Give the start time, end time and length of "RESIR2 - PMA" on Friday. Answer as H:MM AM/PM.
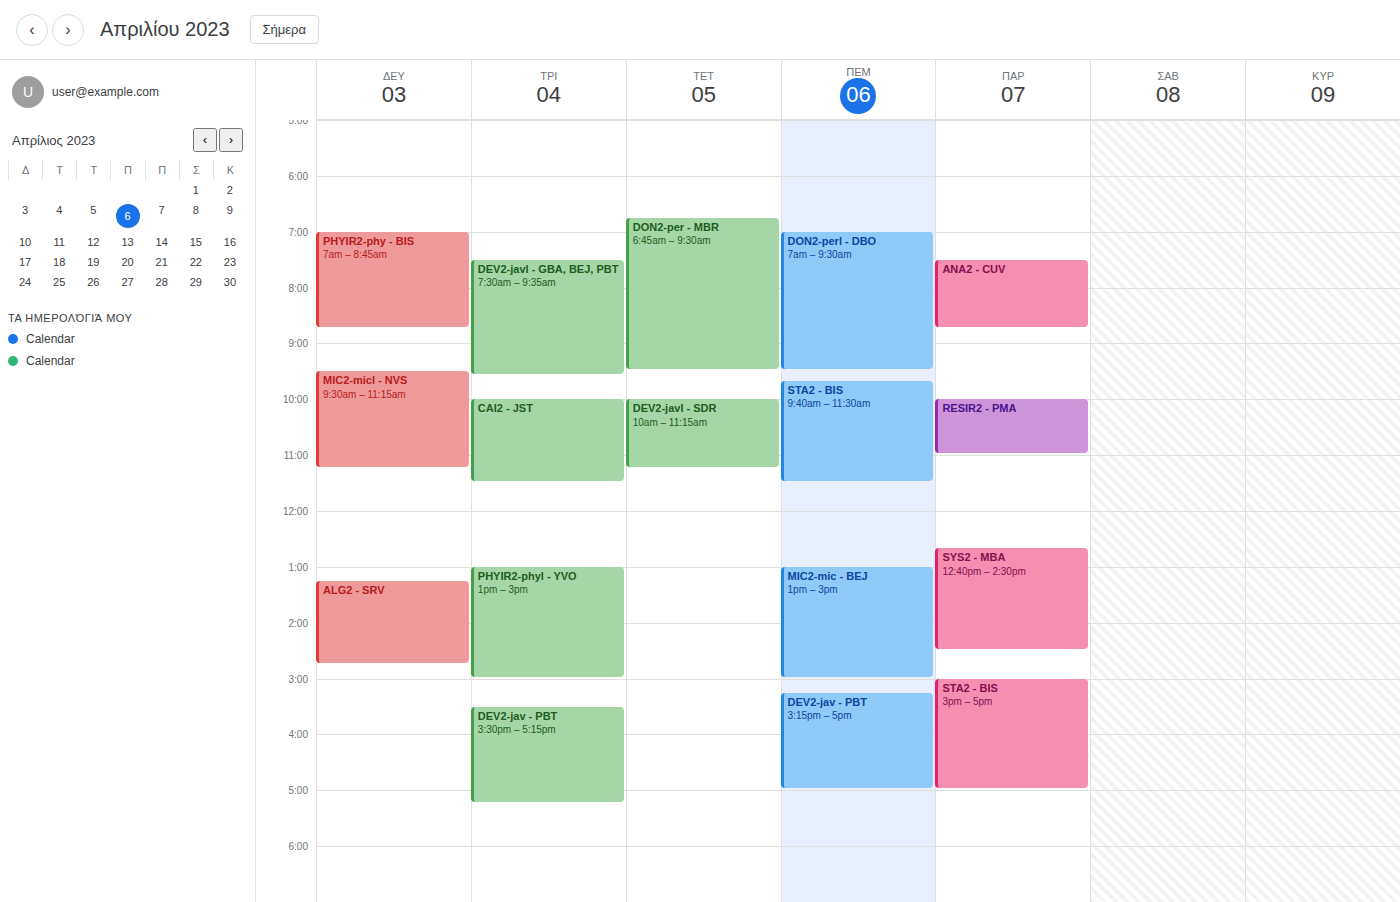
10:00 AM to 11:00 AM, 1 hour